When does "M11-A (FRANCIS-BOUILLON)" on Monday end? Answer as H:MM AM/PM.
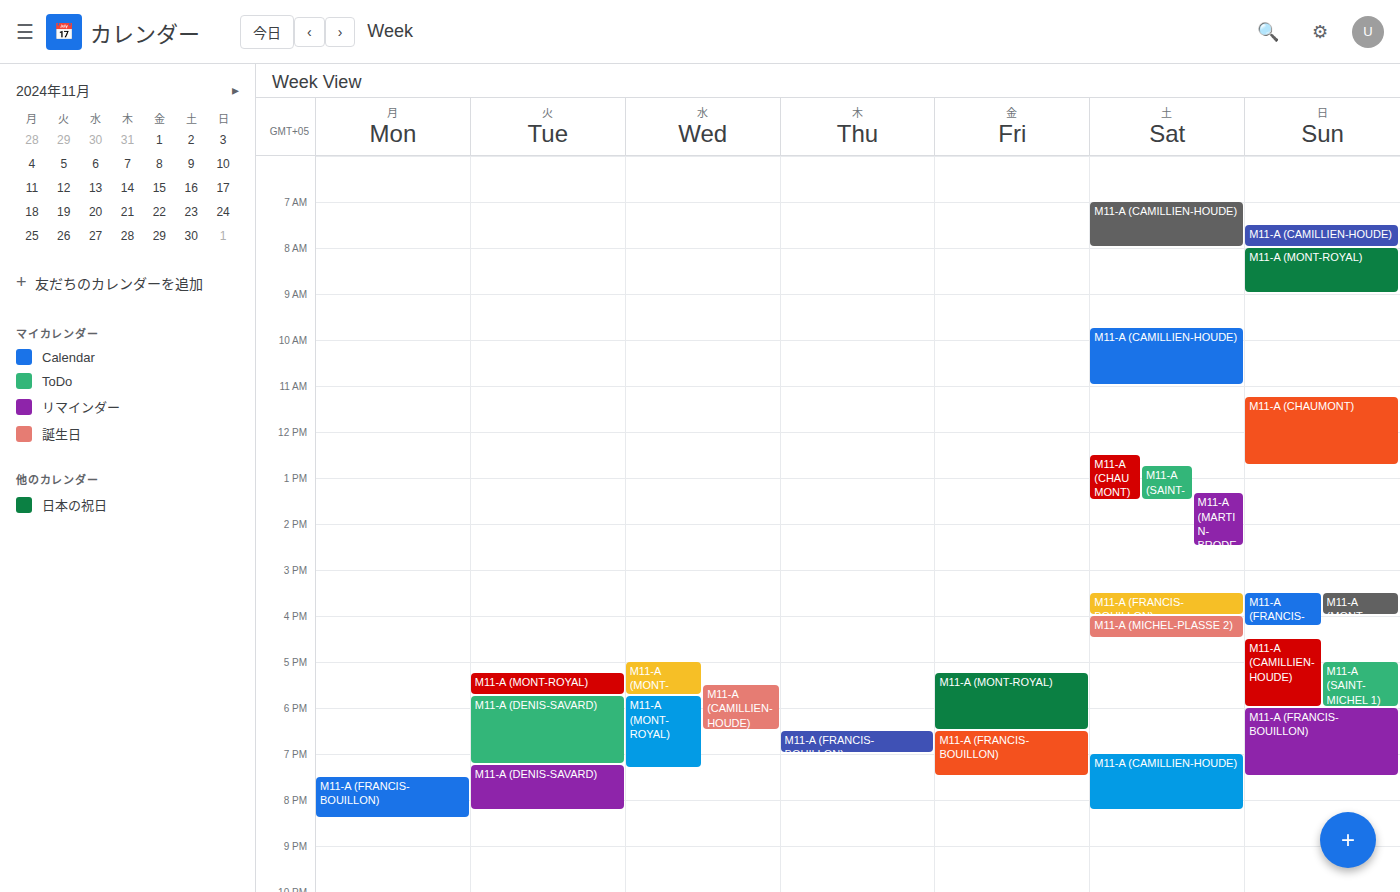
8:25 PM